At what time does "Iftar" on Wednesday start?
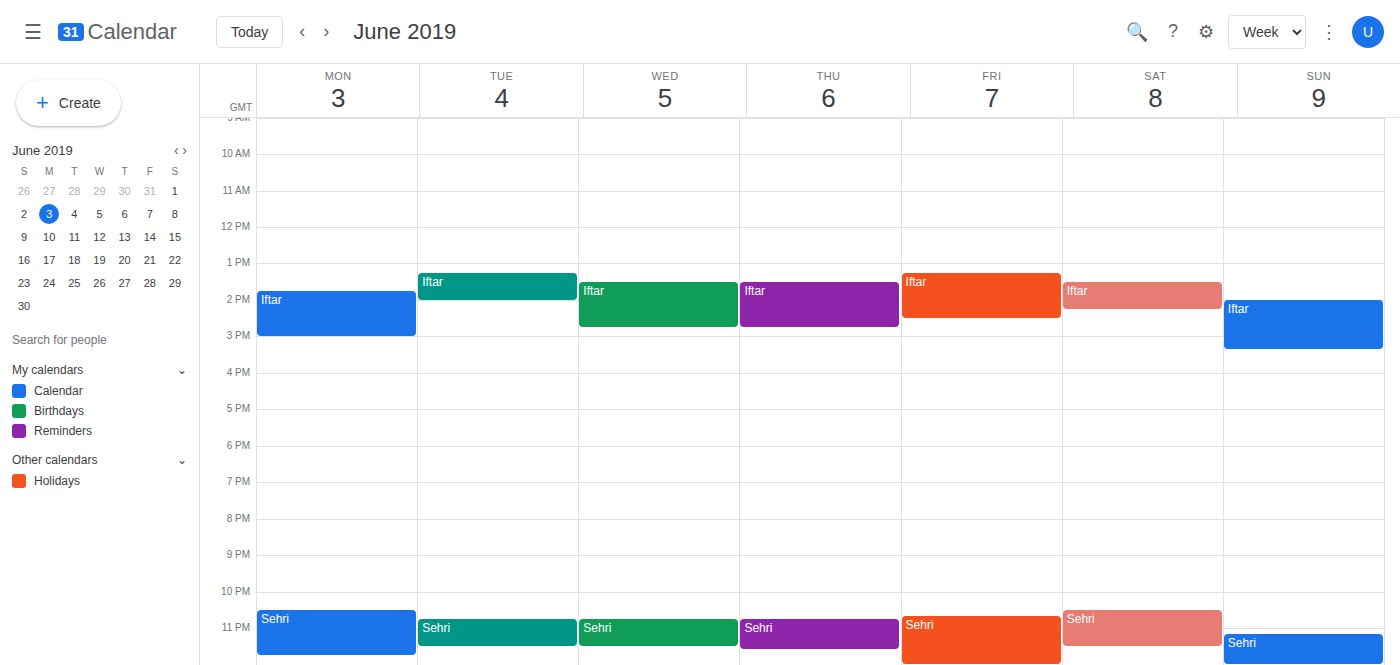
13:30